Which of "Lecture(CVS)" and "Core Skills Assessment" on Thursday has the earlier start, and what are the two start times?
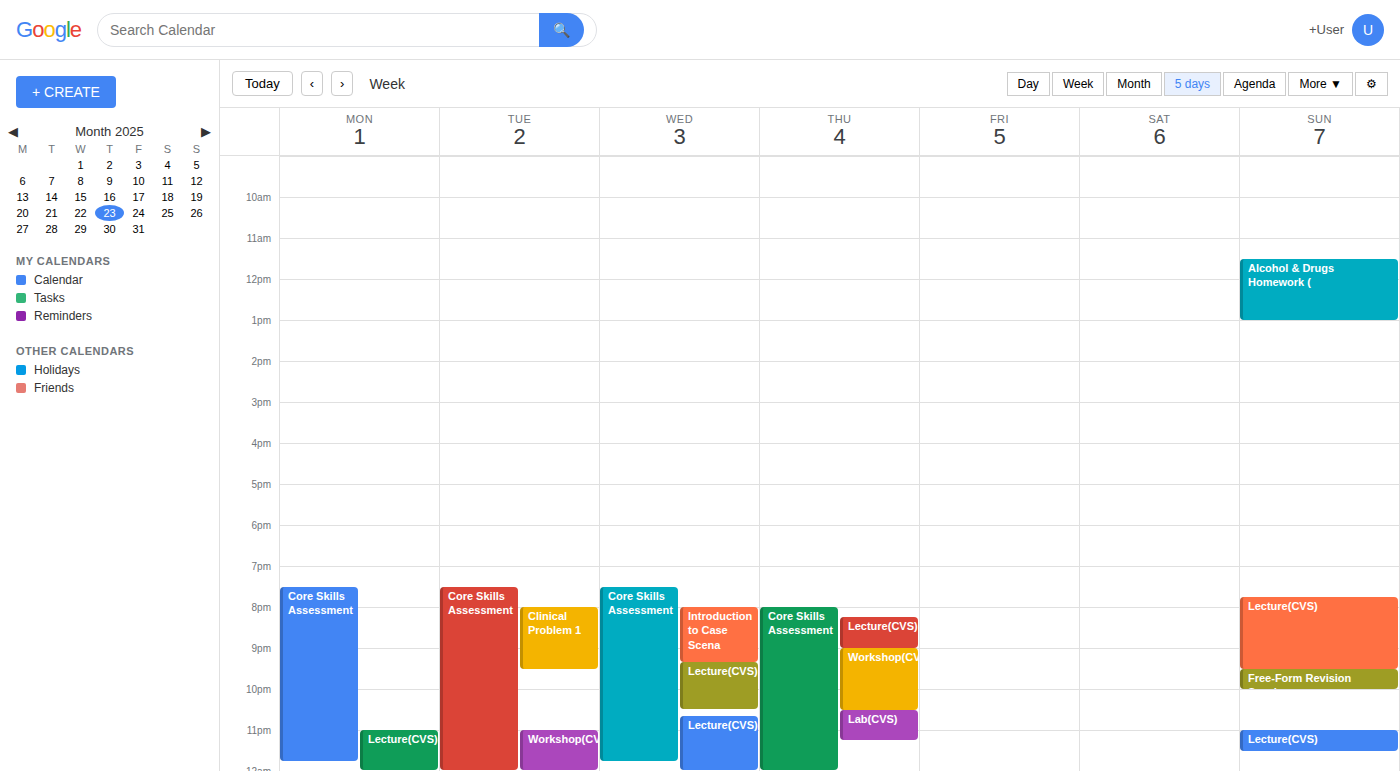
"Core Skills Assessment" 8:00 PM; "Lecture(CVS)" 8:15 PM.